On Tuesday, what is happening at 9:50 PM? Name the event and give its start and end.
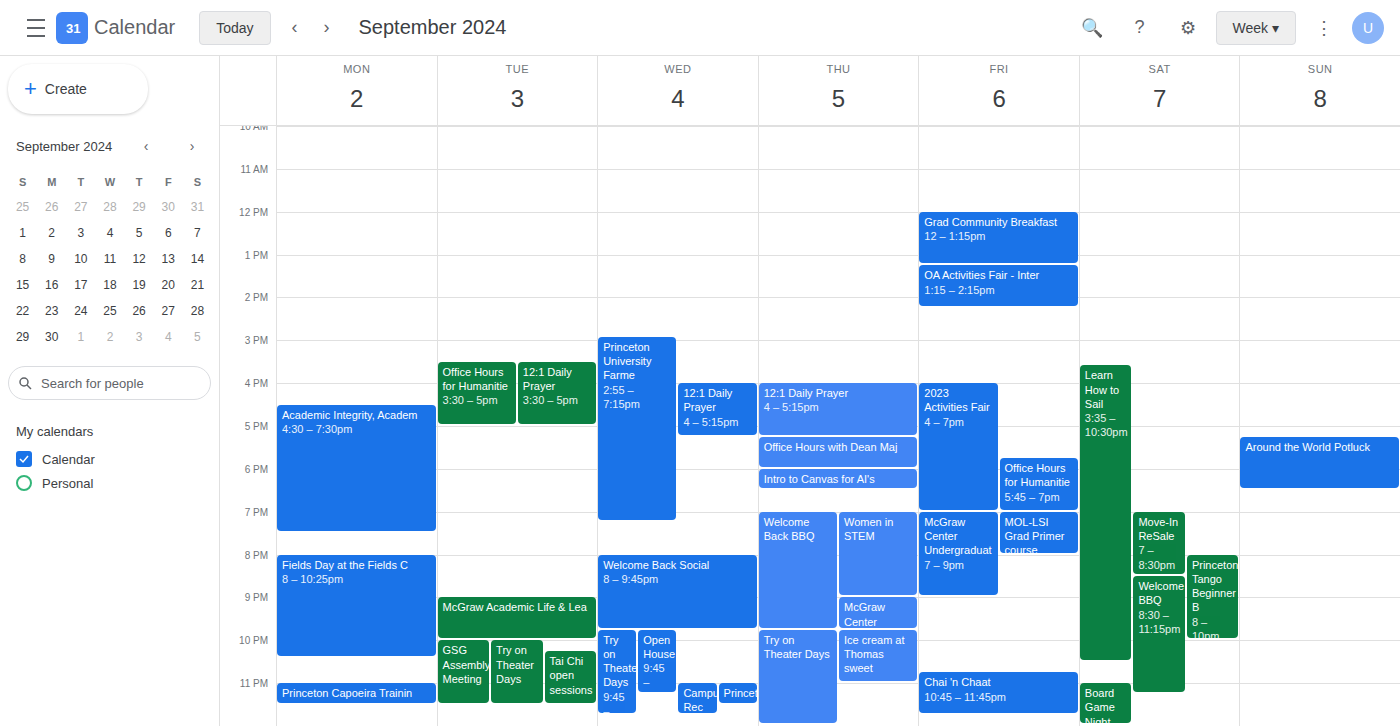
"McGraw Academic Life & Lea", 9:00 PM to 10:00 PM